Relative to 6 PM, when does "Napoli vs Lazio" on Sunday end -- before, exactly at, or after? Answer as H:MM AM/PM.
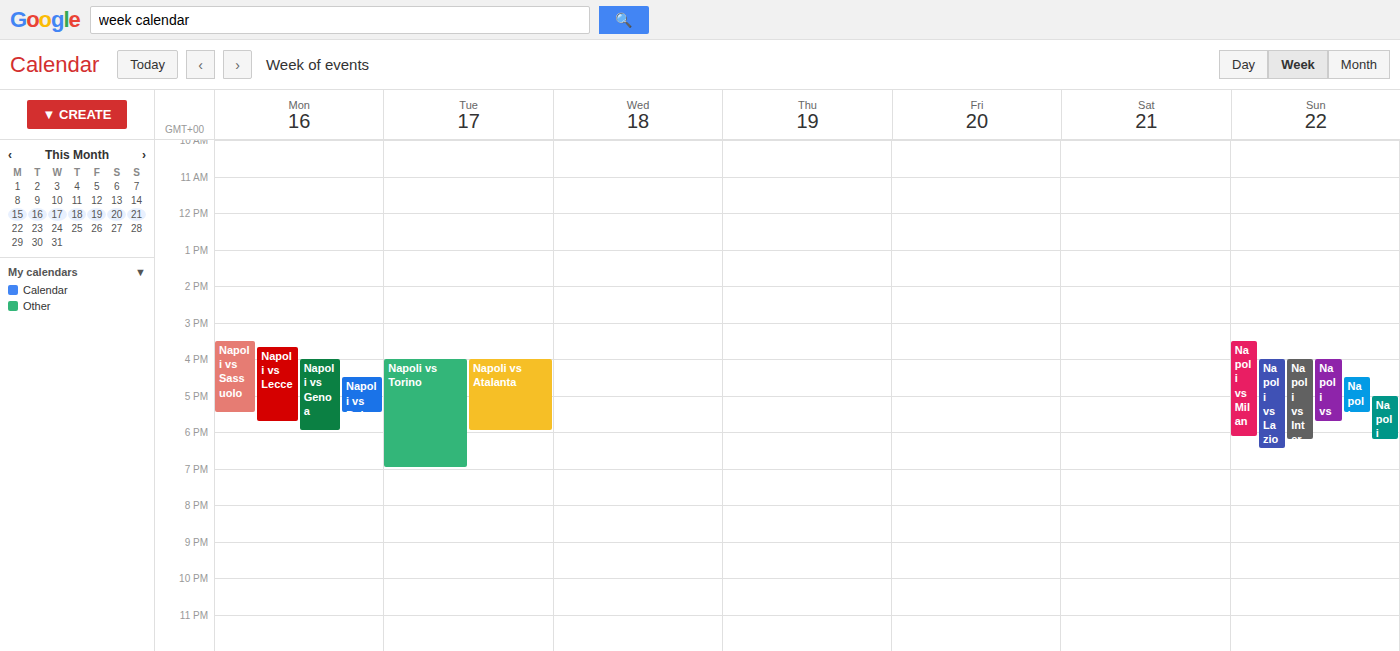
6:30 PM -- after 6 PM, 30 minutes below the 6 PM line.